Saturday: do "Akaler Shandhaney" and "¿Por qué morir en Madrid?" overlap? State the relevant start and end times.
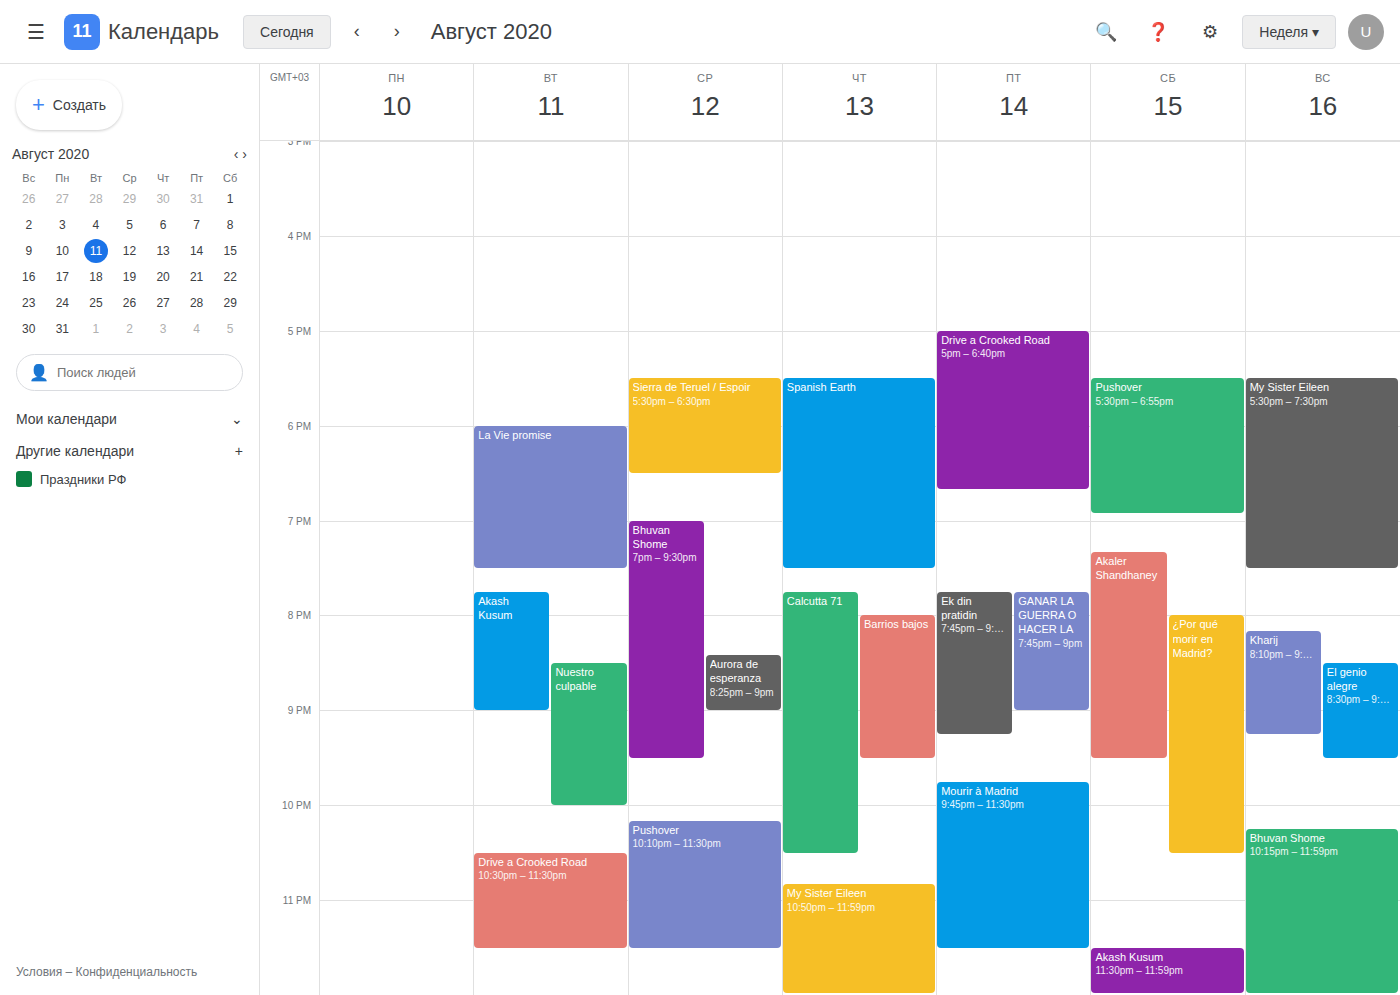
"¿Por qué morir en Madrid?" starts at 8:00 PM, before "Akaler Shandhaney" ends at 9:30 PM -- they overlap.